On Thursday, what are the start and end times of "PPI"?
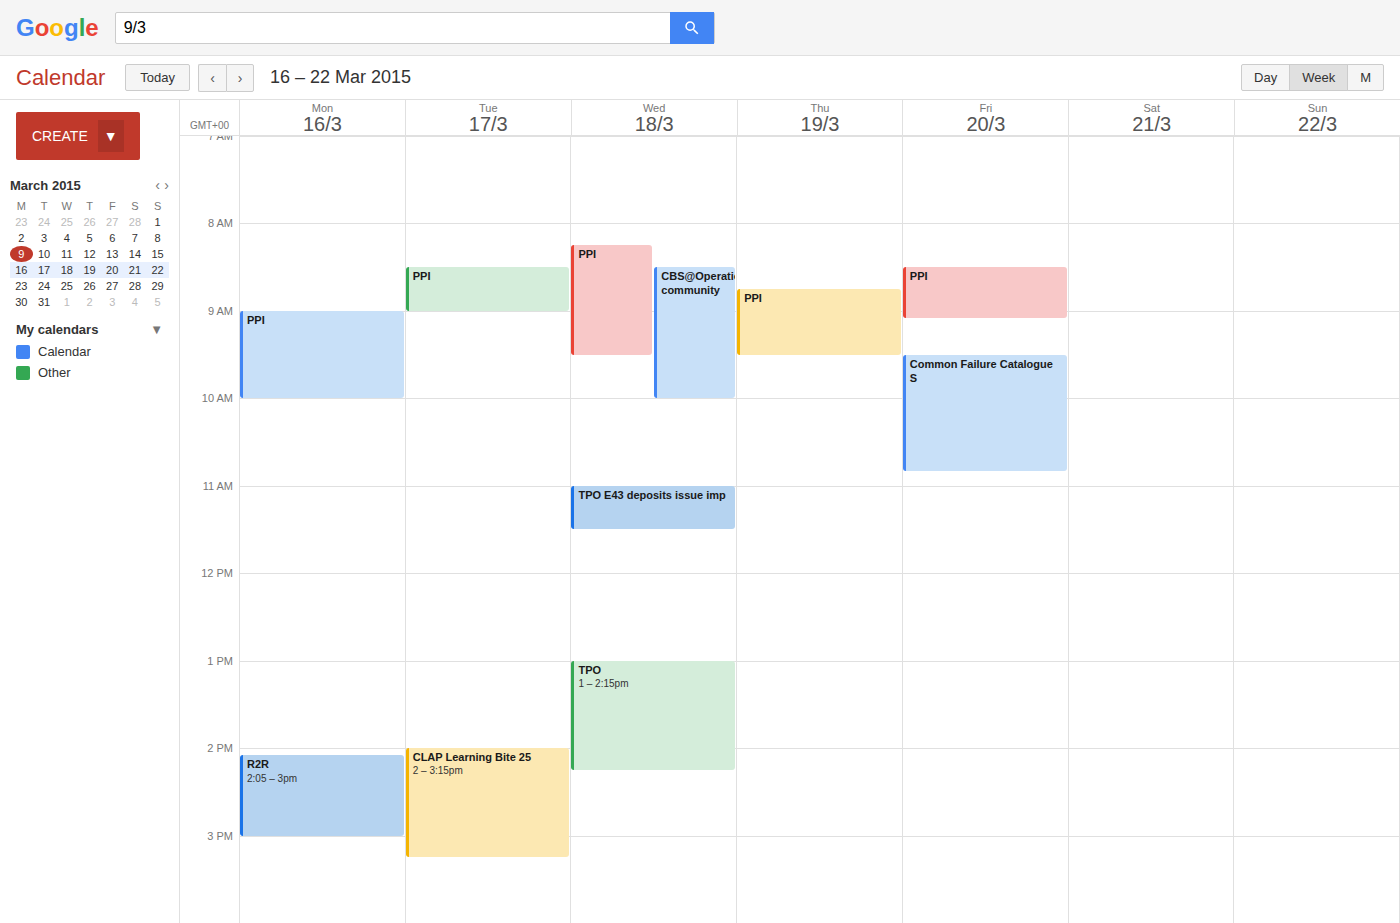
8:45 AM to 9:30 AM